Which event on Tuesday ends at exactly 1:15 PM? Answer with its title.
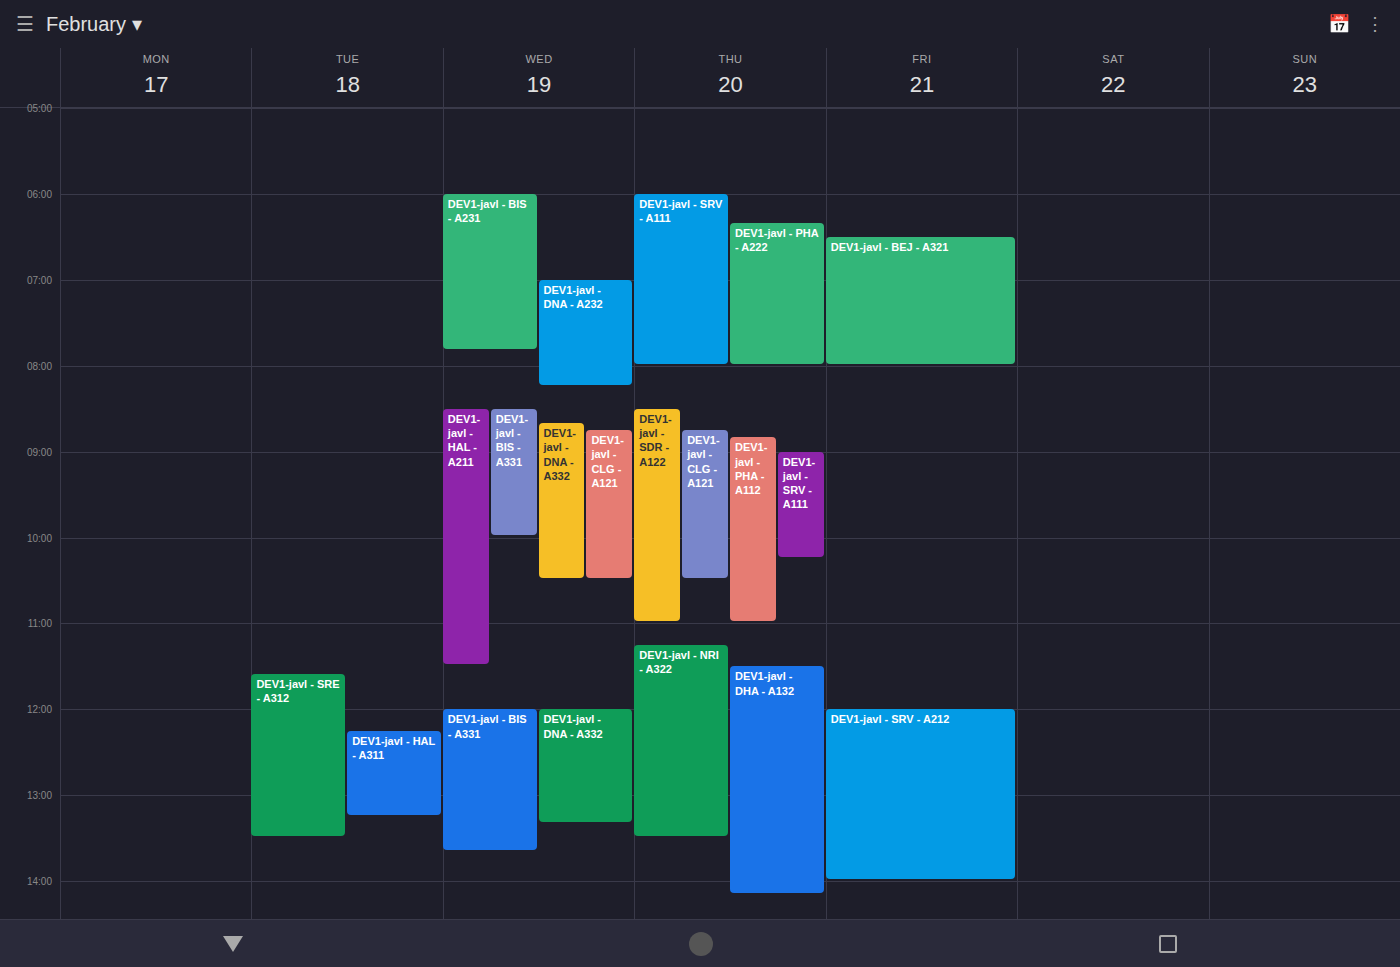
"DEV1-javl - HAL - A311"